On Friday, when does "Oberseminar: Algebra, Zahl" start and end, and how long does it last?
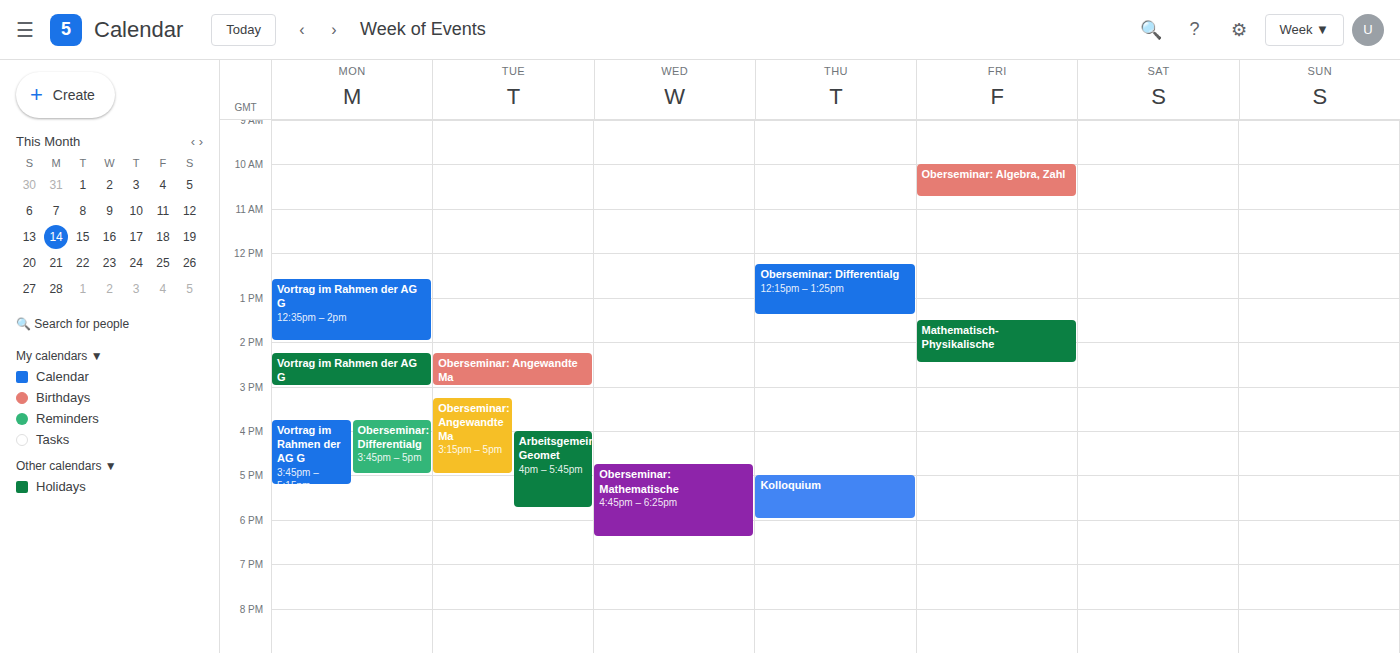
10:00 AM to 10:45 AM, 45 minutes